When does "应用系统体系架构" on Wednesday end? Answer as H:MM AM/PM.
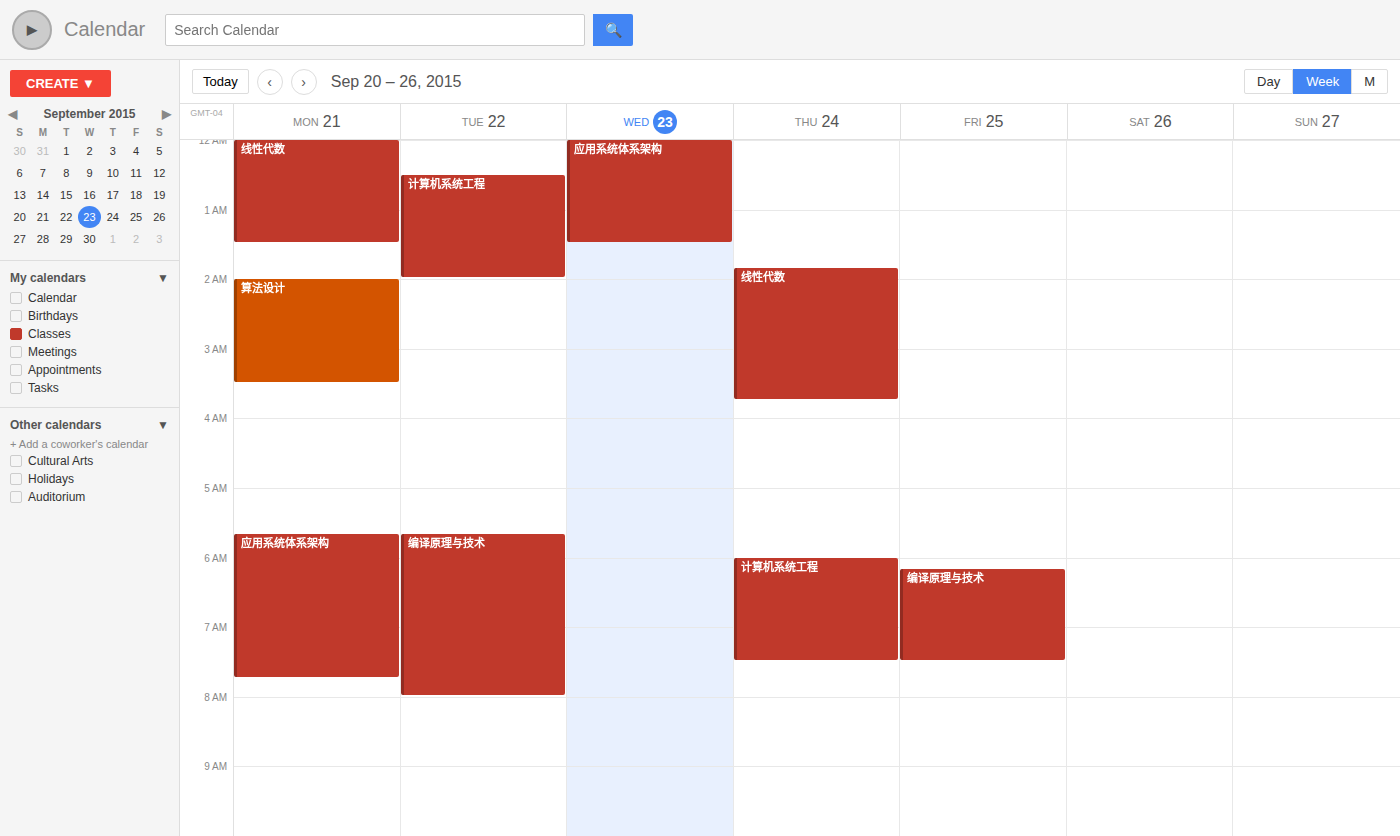
1:30 AM